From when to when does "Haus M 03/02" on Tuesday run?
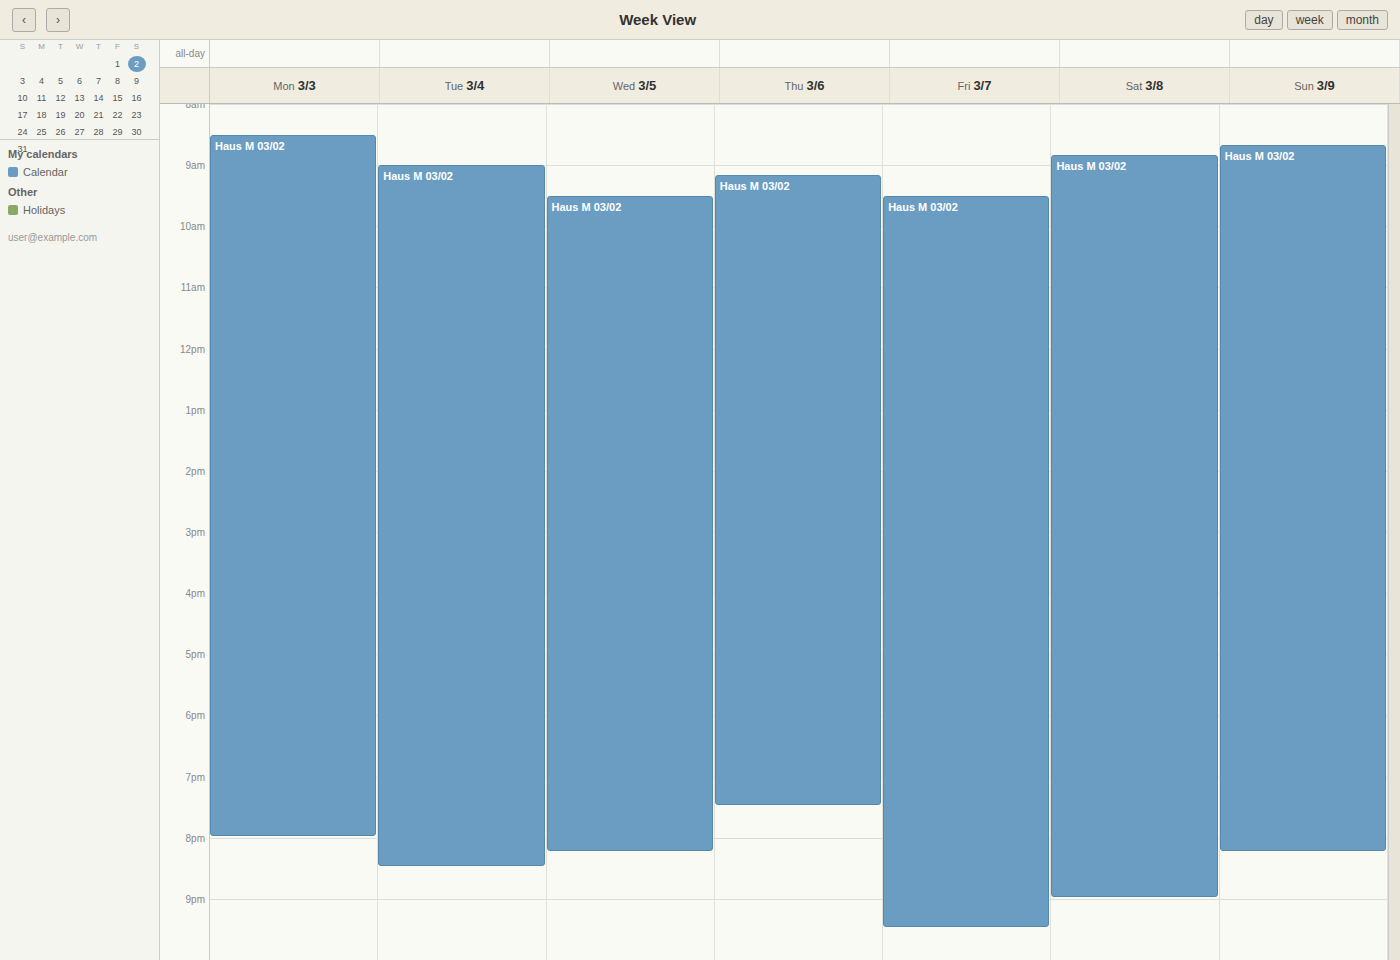
9:00 AM to 8:30 PM